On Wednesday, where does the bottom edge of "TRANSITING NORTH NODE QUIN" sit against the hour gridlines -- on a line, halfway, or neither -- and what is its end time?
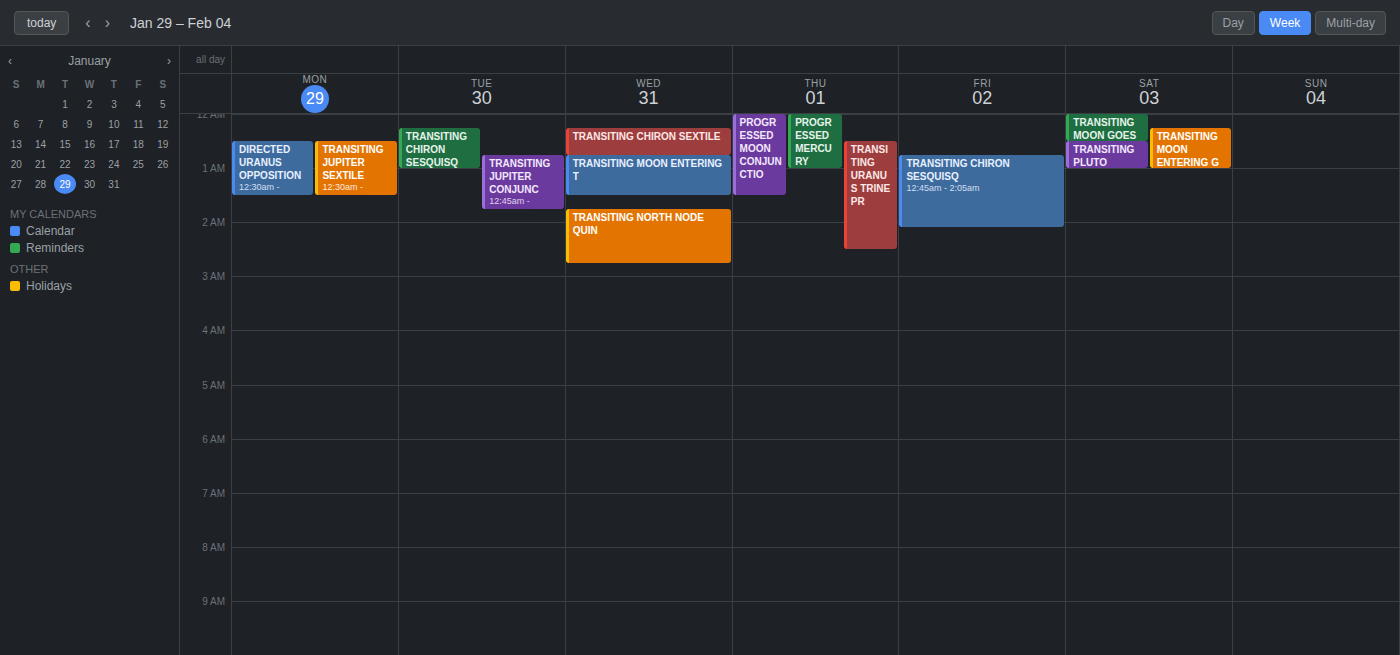
2:45 AM -- neither: three quarters of the way from the 2 AM line to the 3 AM line.